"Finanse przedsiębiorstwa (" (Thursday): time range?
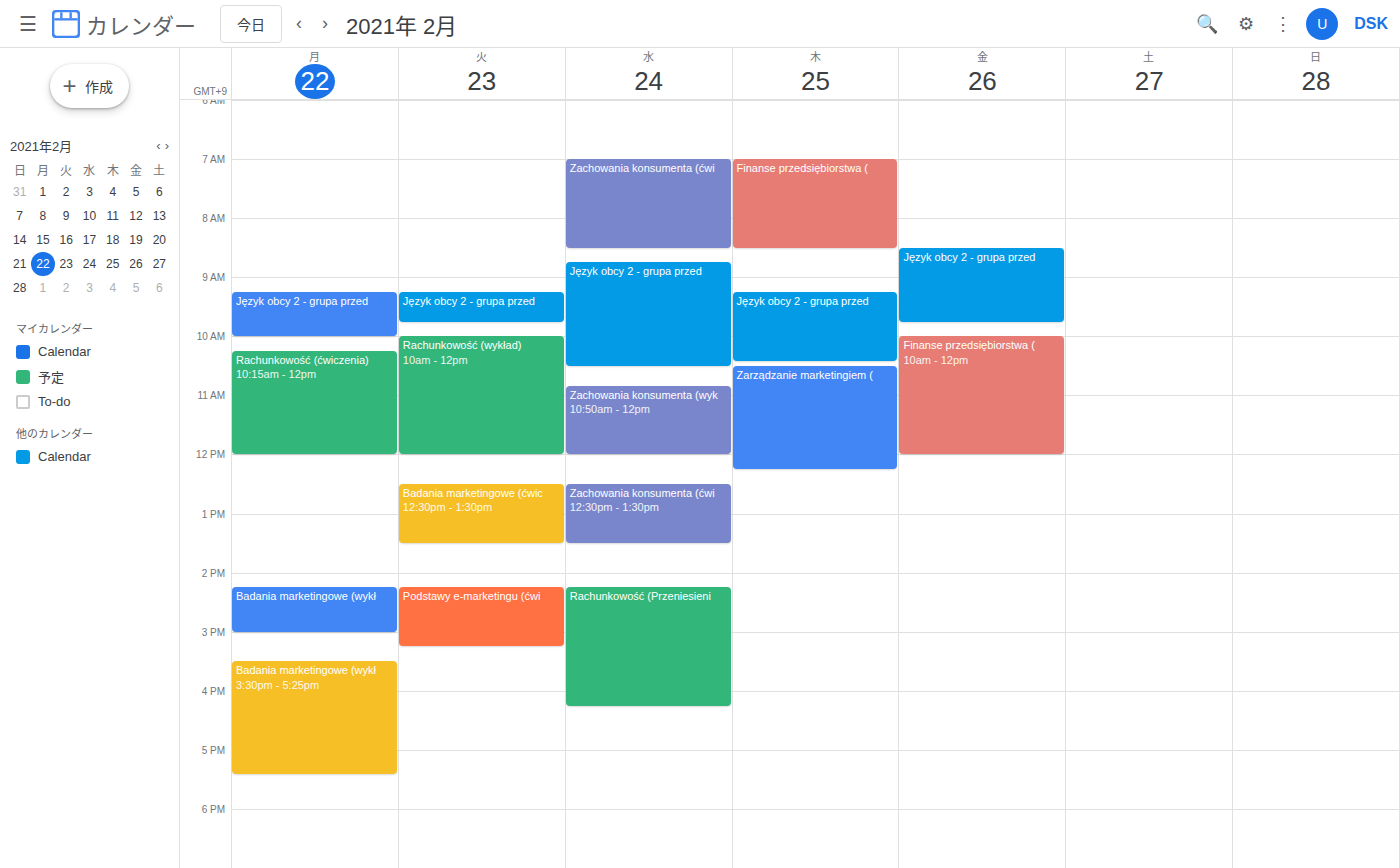
07:00 to 08:30